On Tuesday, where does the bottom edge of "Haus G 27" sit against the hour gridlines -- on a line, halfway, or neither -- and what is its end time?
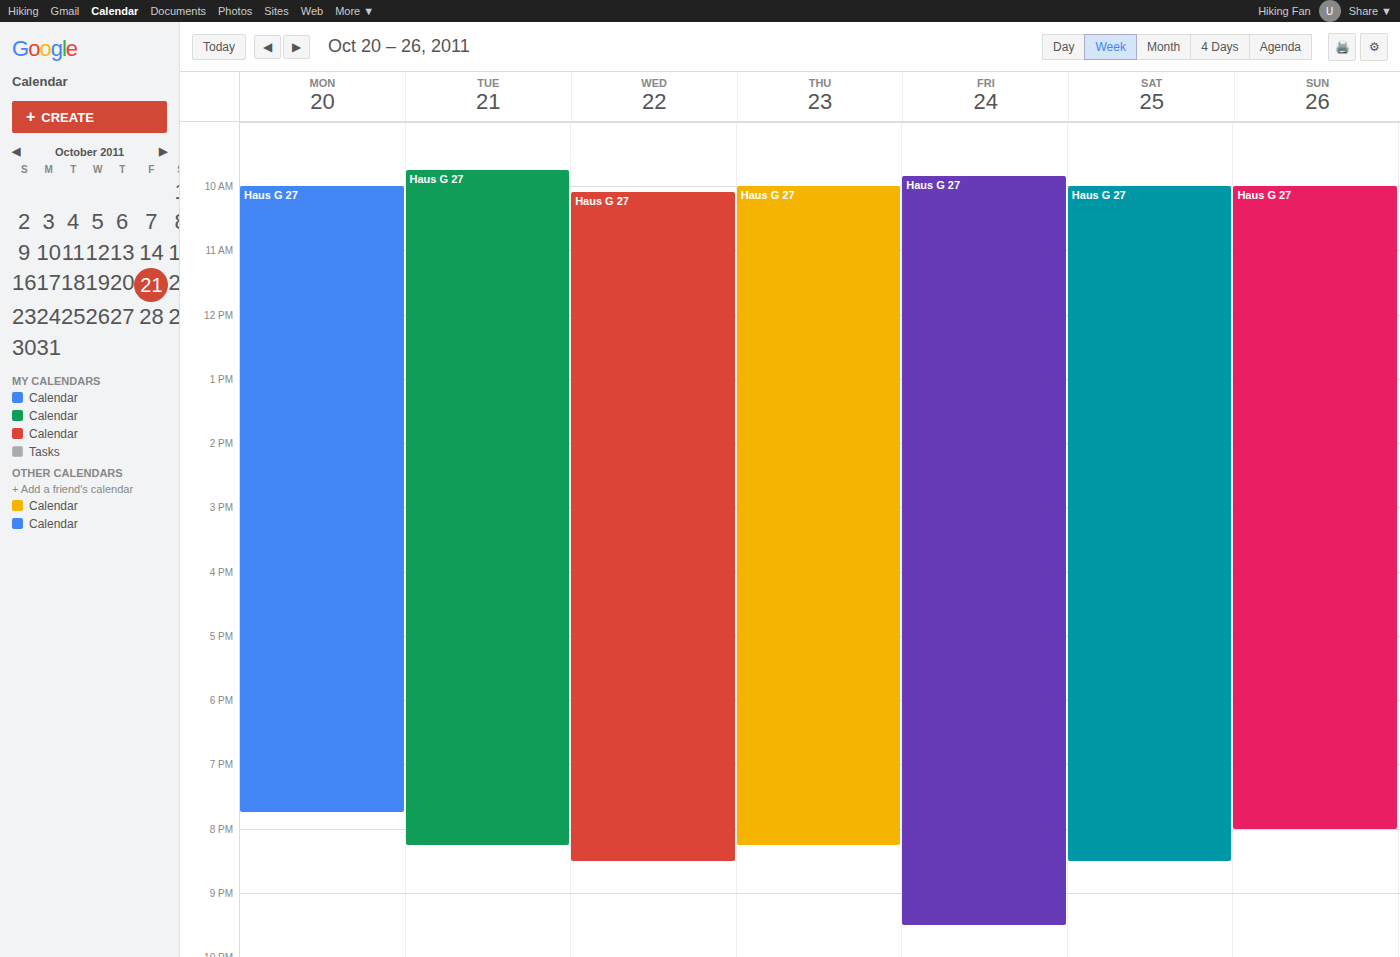
8:15 PM -- neither: a quarter of the way from the 8 PM line to the 9 PM line.